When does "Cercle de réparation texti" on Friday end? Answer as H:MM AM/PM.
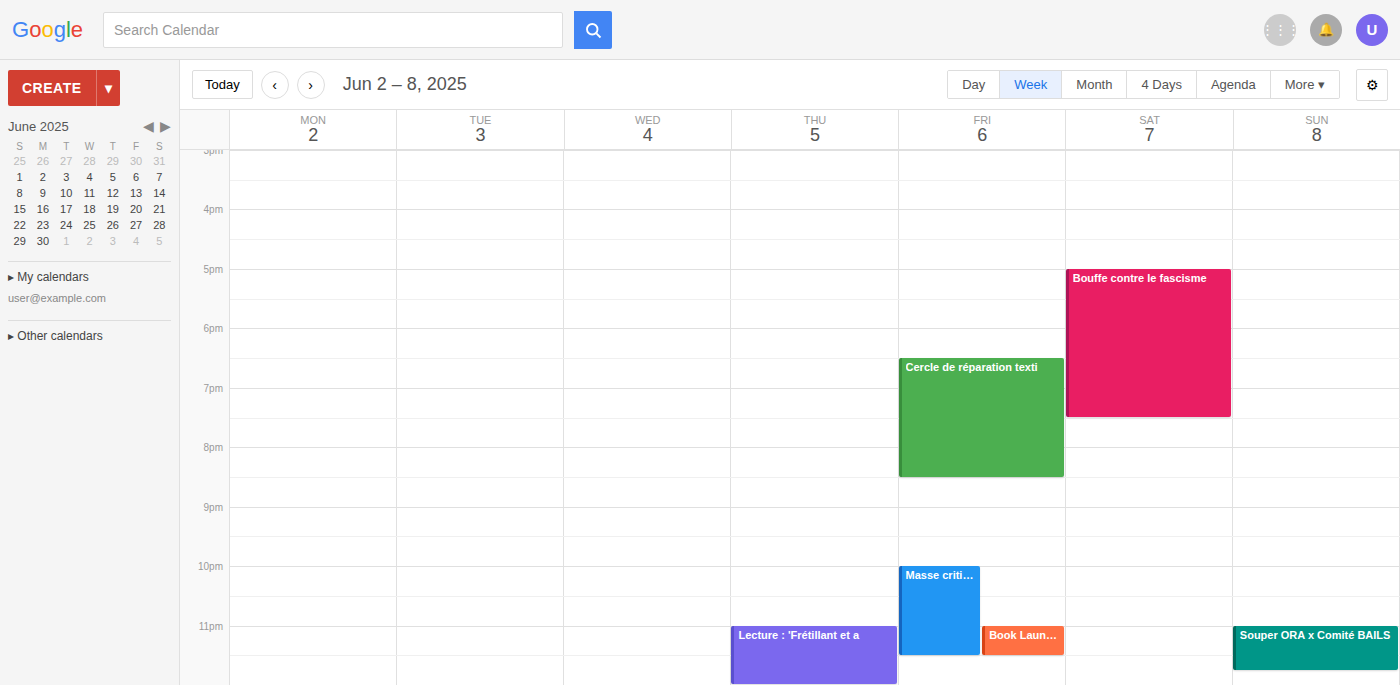
8:30 PM